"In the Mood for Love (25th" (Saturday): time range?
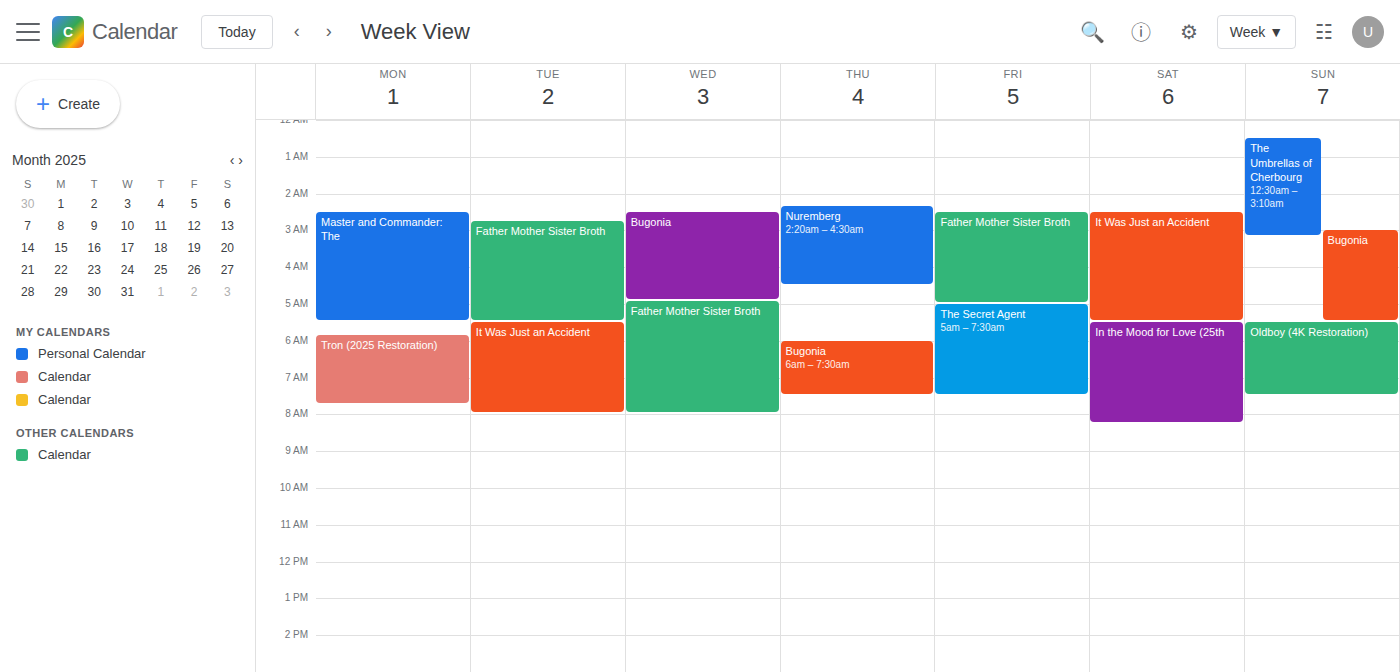
5:30 AM to 8:15 AM